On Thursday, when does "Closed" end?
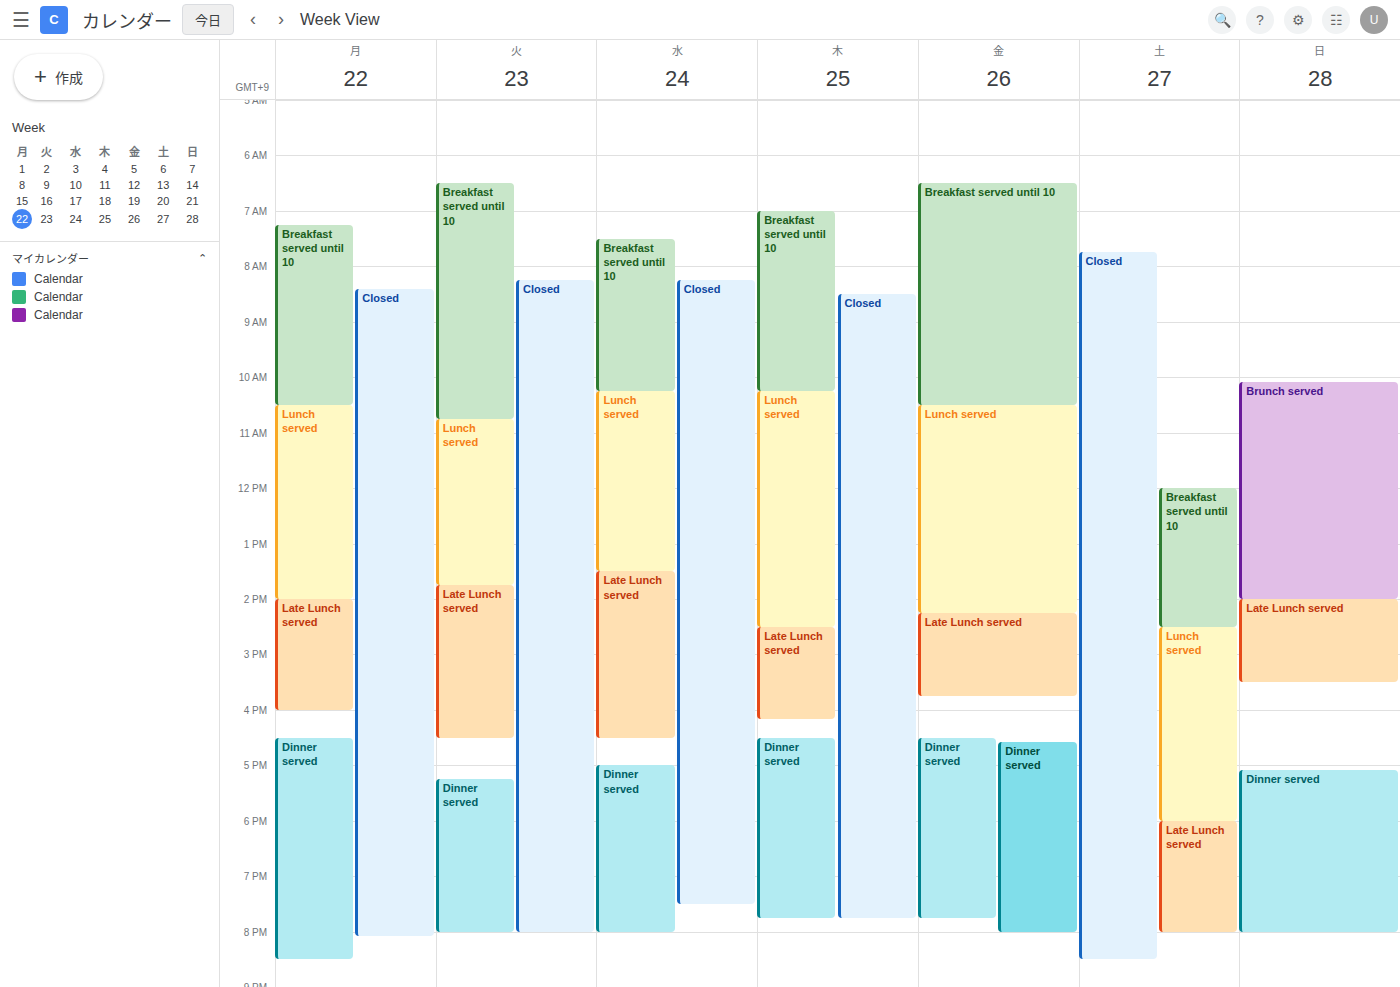
7:45 PM